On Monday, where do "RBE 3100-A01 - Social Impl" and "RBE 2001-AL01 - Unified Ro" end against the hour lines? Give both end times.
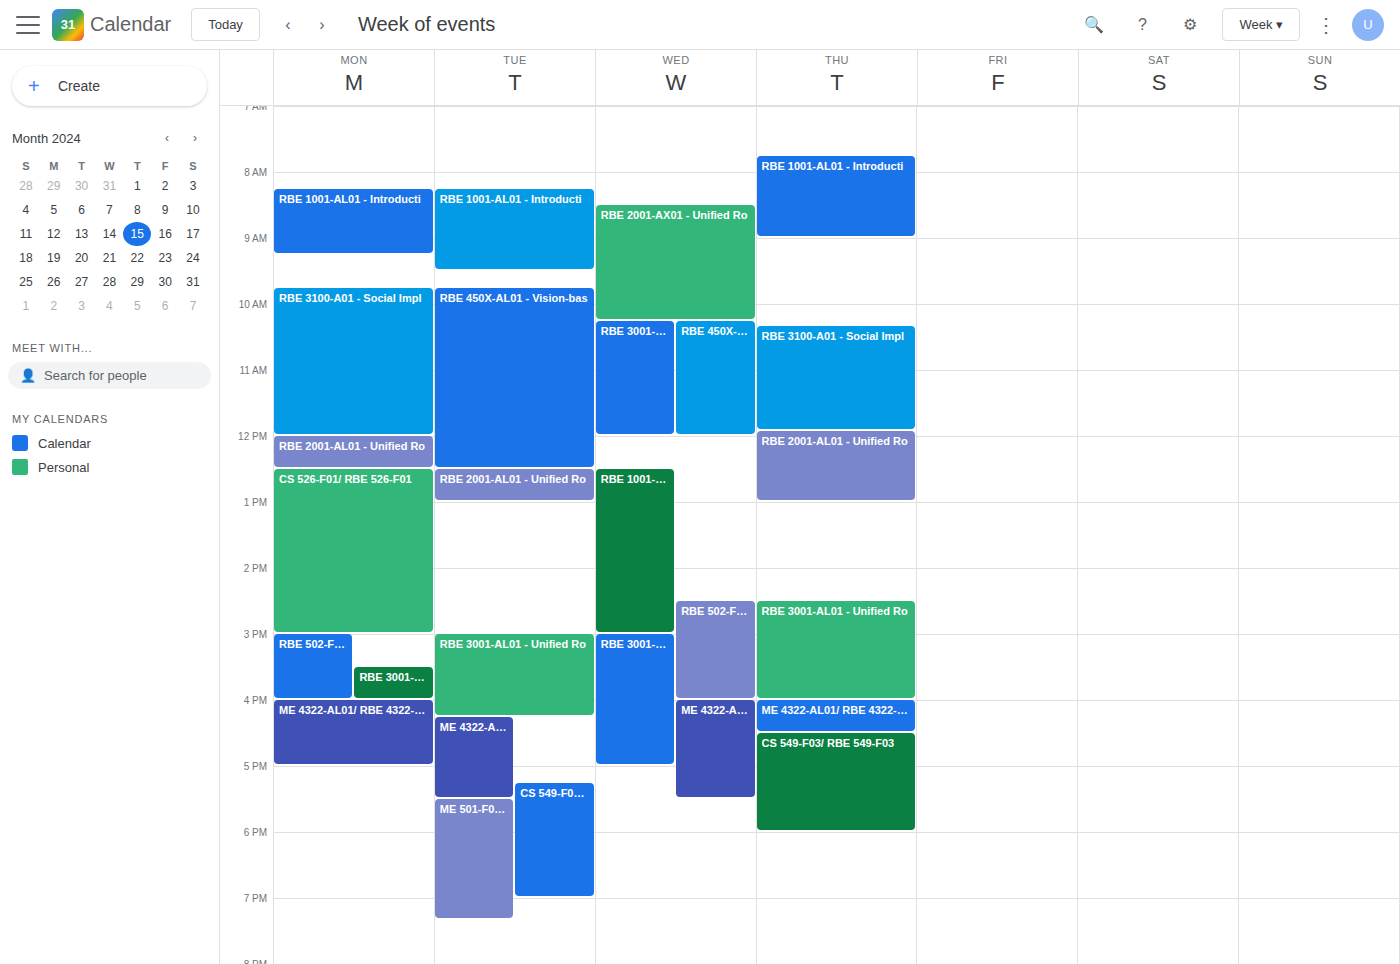
"RBE 3100-A01 - Social Impl": 12:00 PM, exactly on the 12 PM line. "RBE 2001-AL01 - Unified Ro": 12:30 PM, halfway between the 12 PM and 1 PM lines.